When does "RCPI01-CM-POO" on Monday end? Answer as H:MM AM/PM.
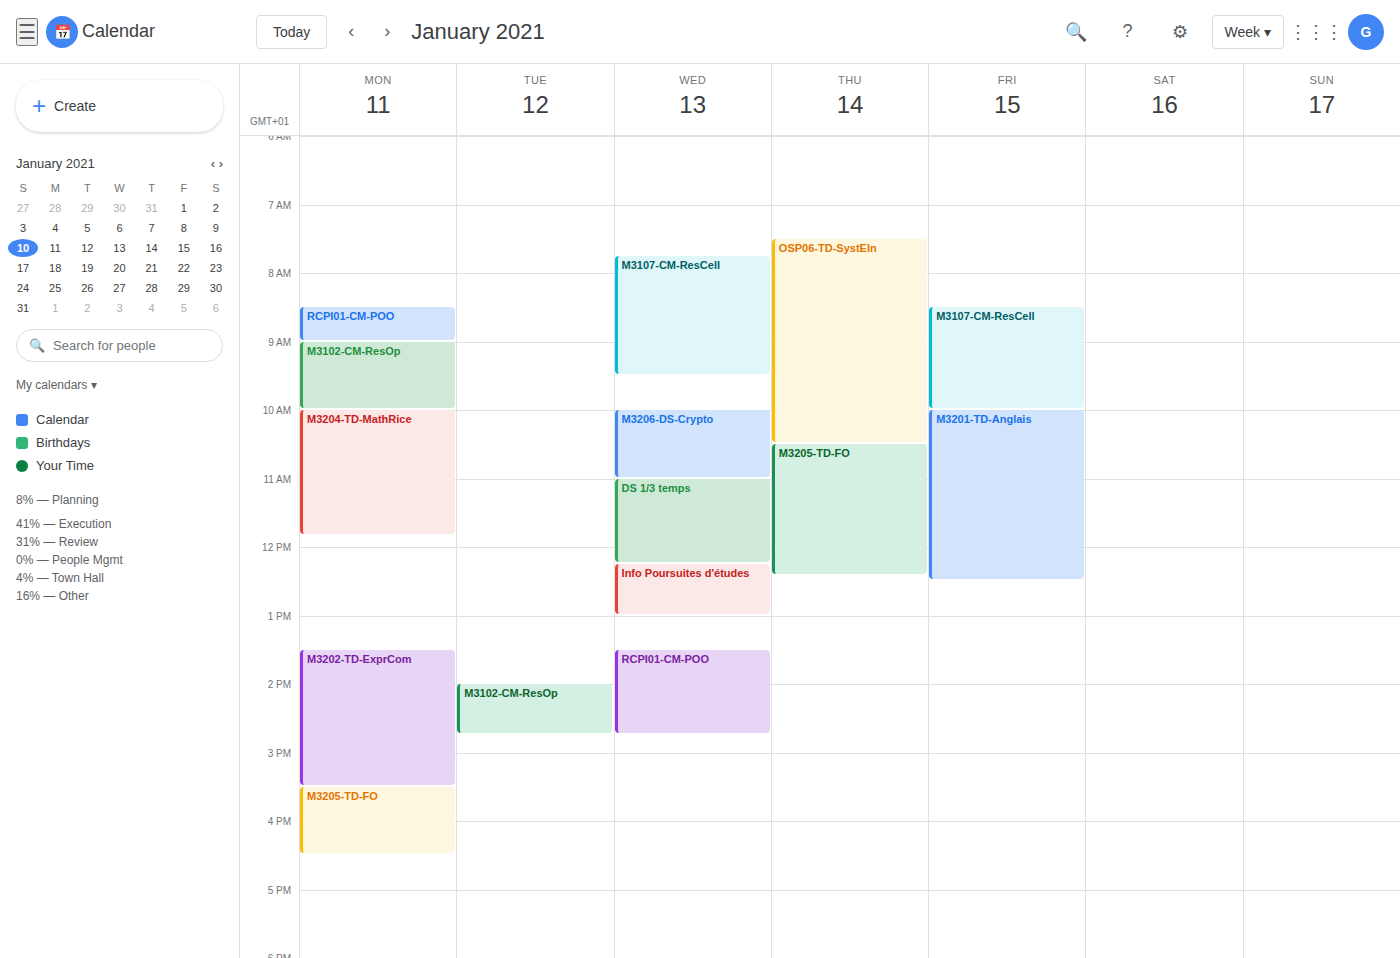
9:00 AM